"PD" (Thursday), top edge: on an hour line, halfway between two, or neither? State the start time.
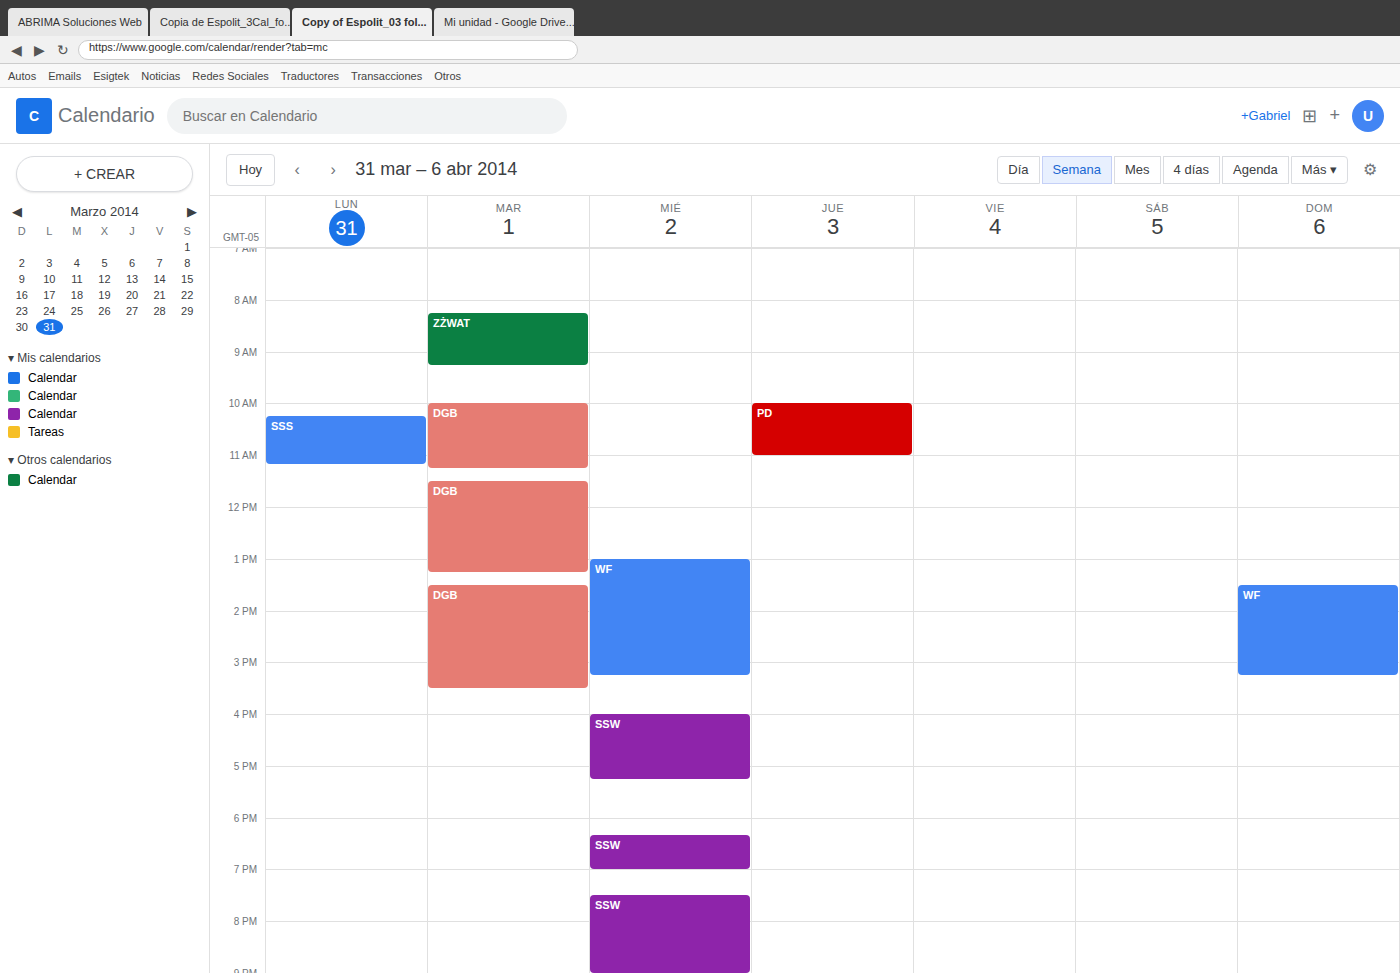
10:00 AM -- exactly on the 10 AM line.